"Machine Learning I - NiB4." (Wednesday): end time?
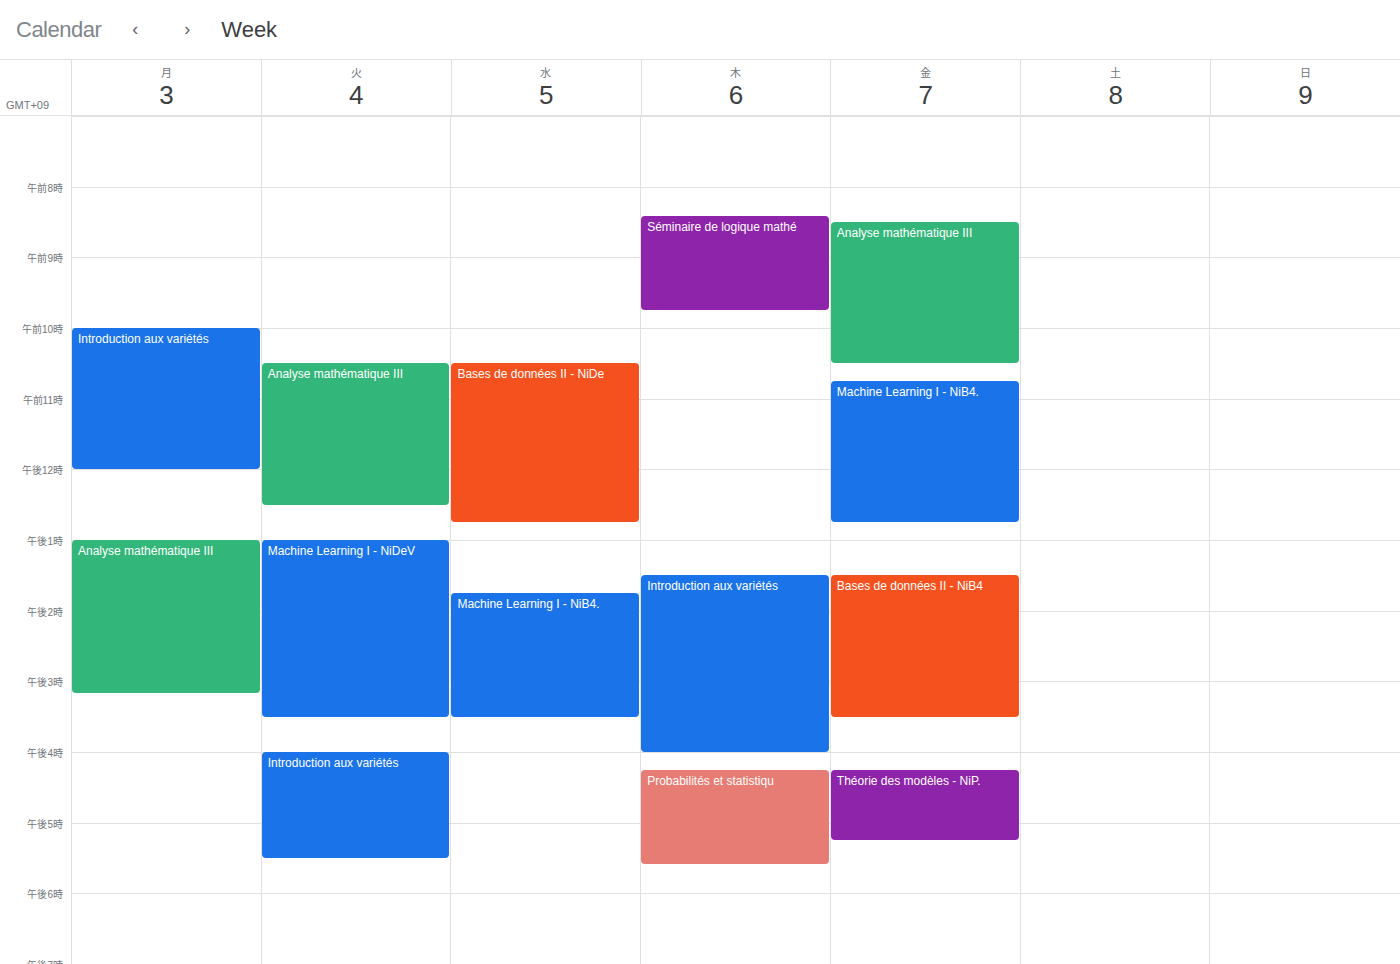
3:30 PM